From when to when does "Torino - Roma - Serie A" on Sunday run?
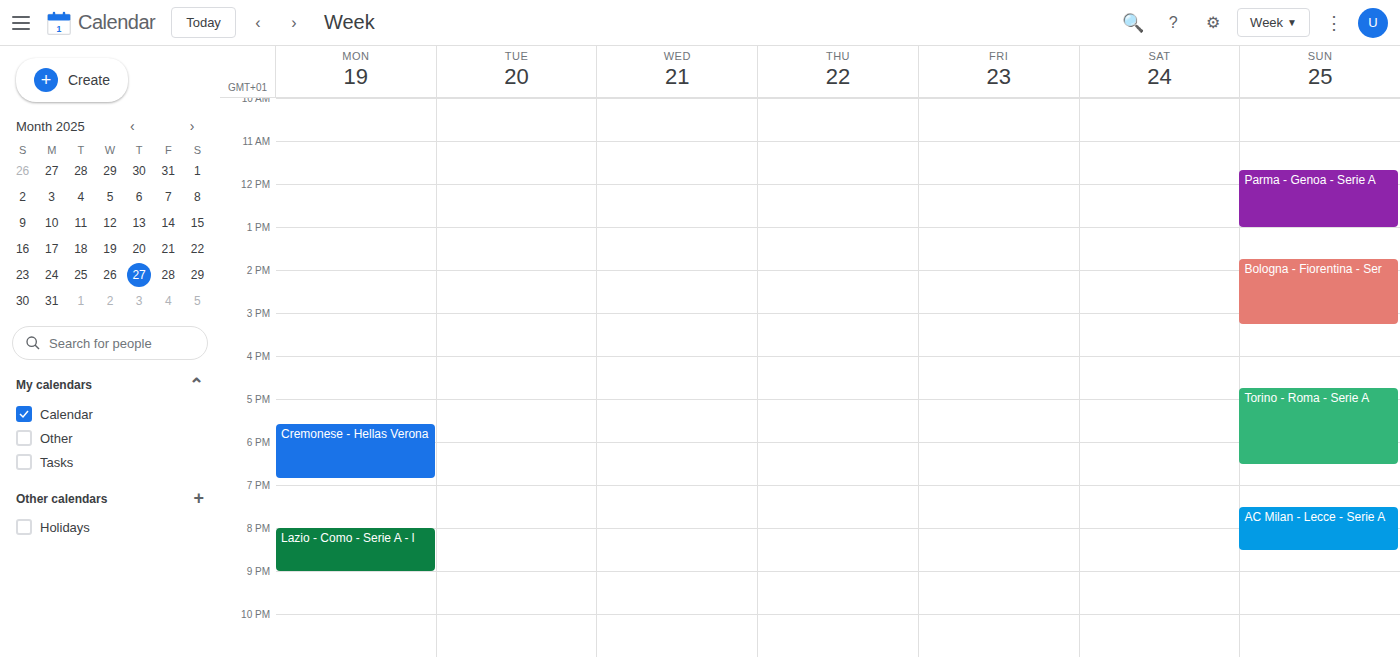
4:45 PM to 6:30 PM